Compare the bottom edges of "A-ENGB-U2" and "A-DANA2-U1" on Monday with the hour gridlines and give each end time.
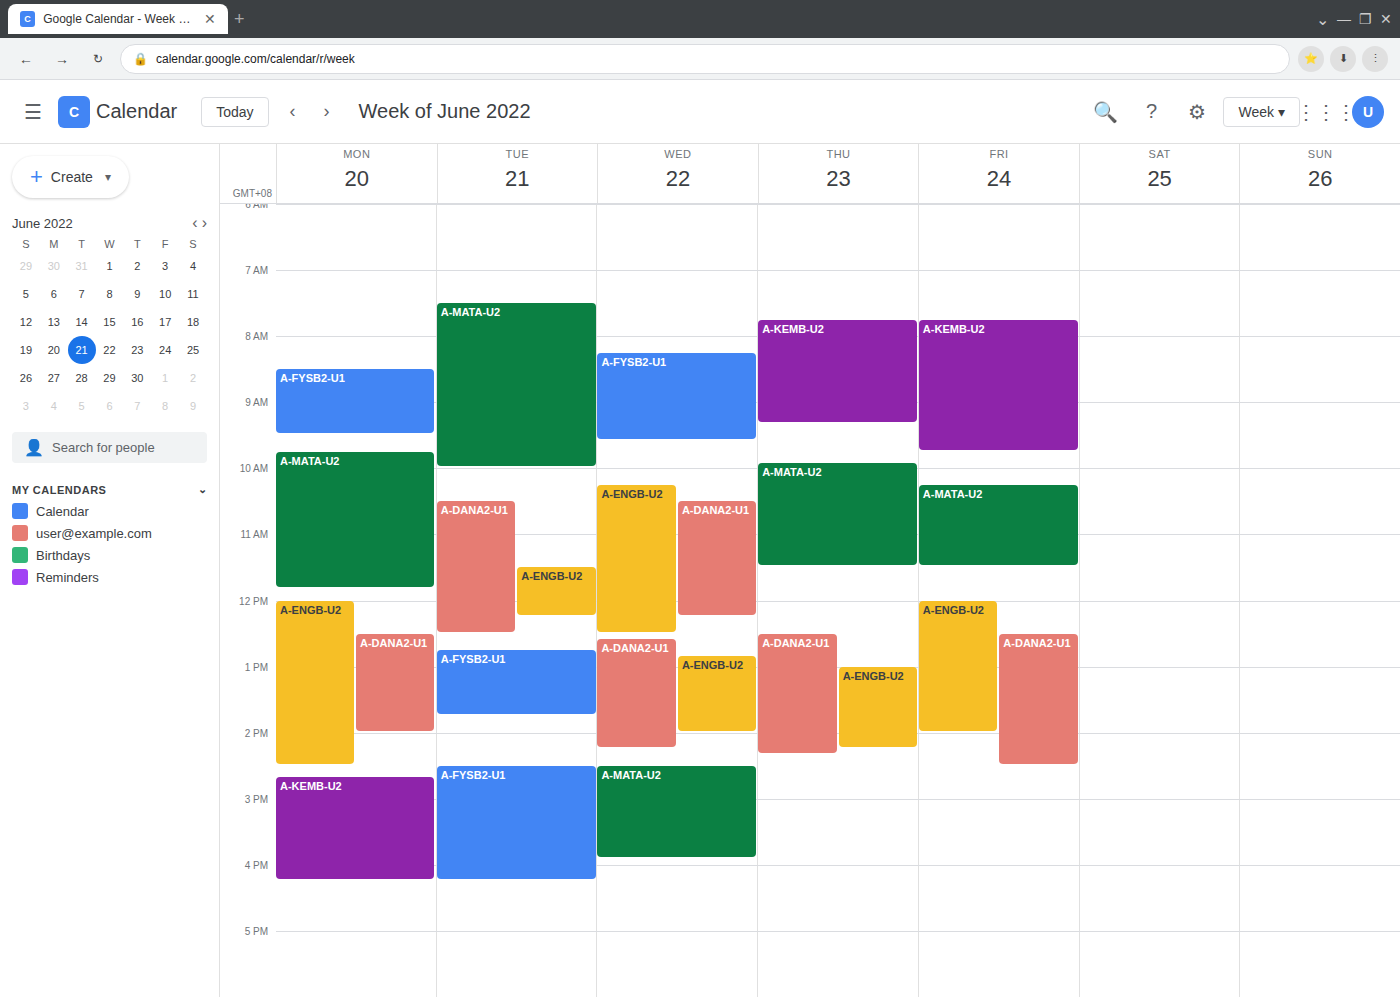
"A-ENGB-U2": 2:30 PM, halfway between the 2 PM and 3 PM lines. "A-DANA2-U1": 2:00 PM, exactly on the 2 PM line.